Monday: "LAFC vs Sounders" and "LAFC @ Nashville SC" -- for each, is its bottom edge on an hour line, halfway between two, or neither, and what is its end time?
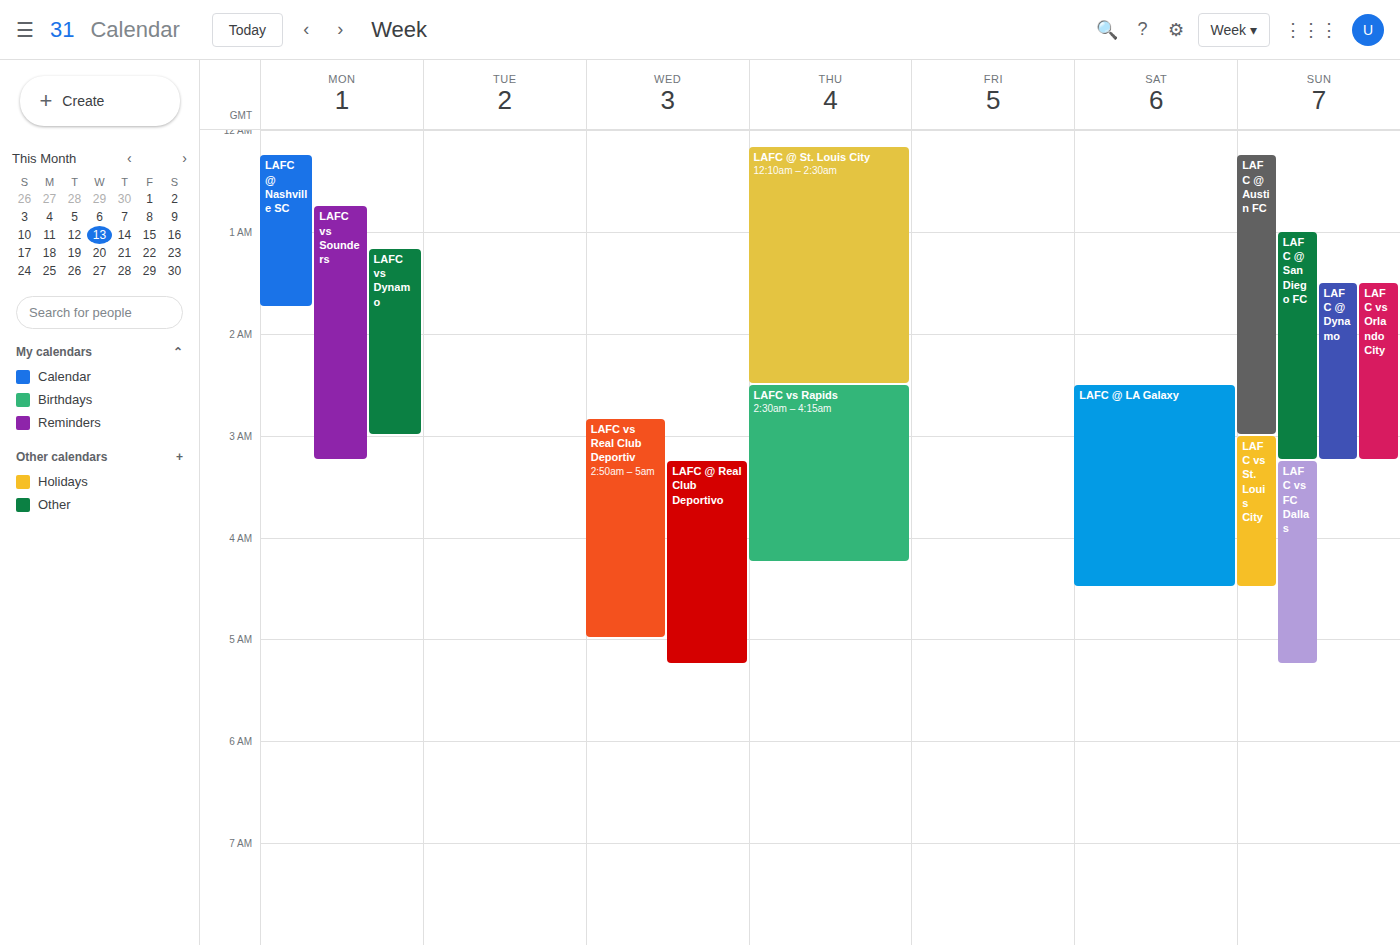
"LAFC vs Sounders": 3:15 AM, neither: a quarter of the way from the 3 AM line to the 4 AM line. "LAFC @ Nashville SC": 1:45 AM, neither: three quarters of the way from the 1 AM line to the 2 AM line.